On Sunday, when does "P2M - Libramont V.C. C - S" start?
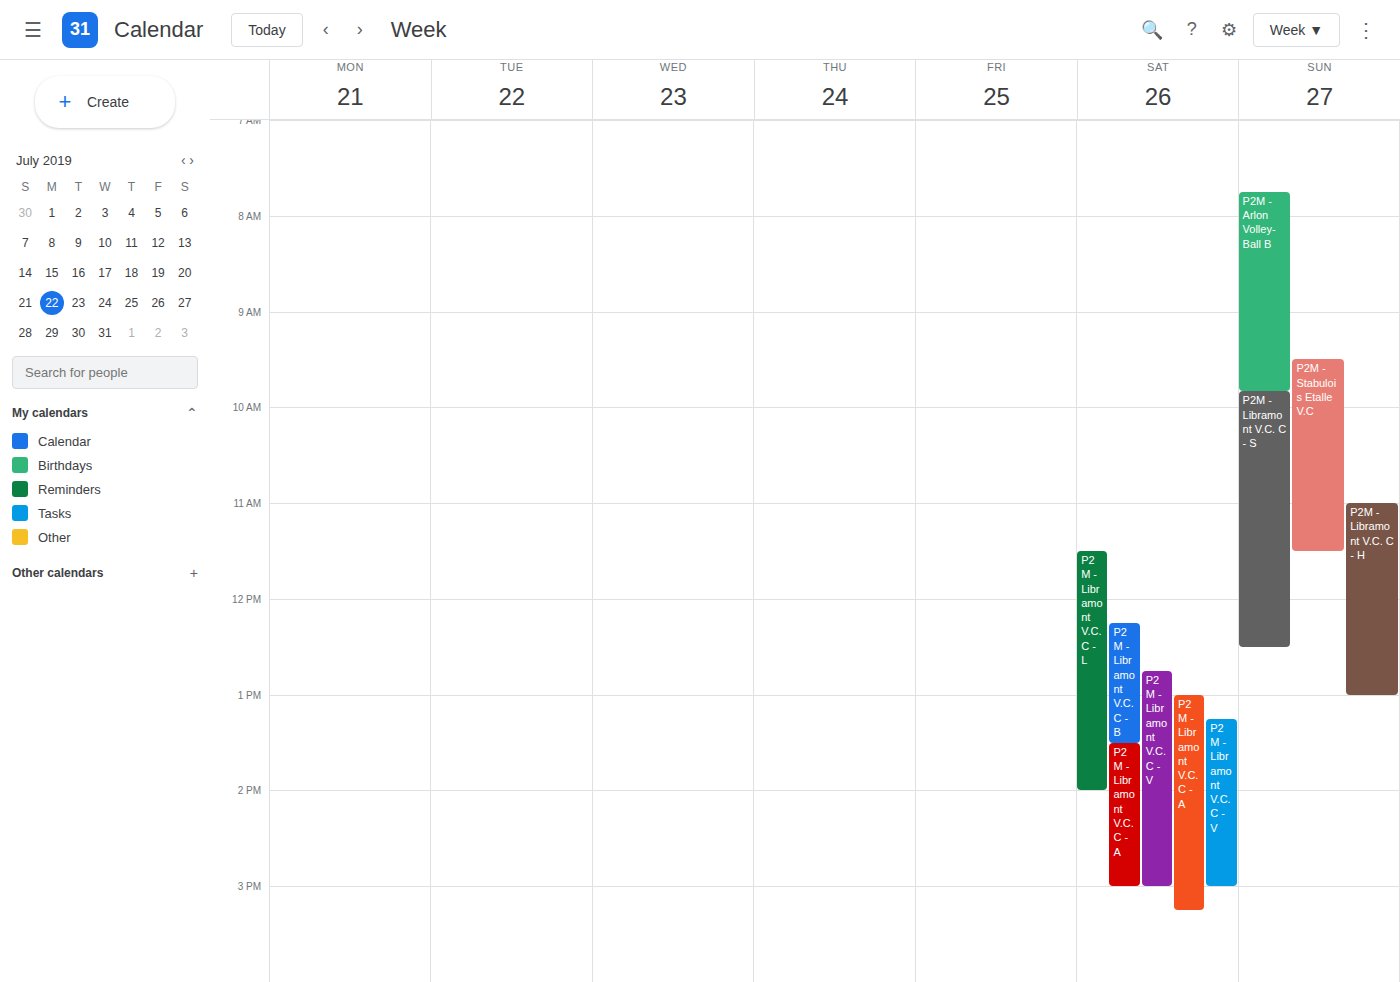
9:50 AM